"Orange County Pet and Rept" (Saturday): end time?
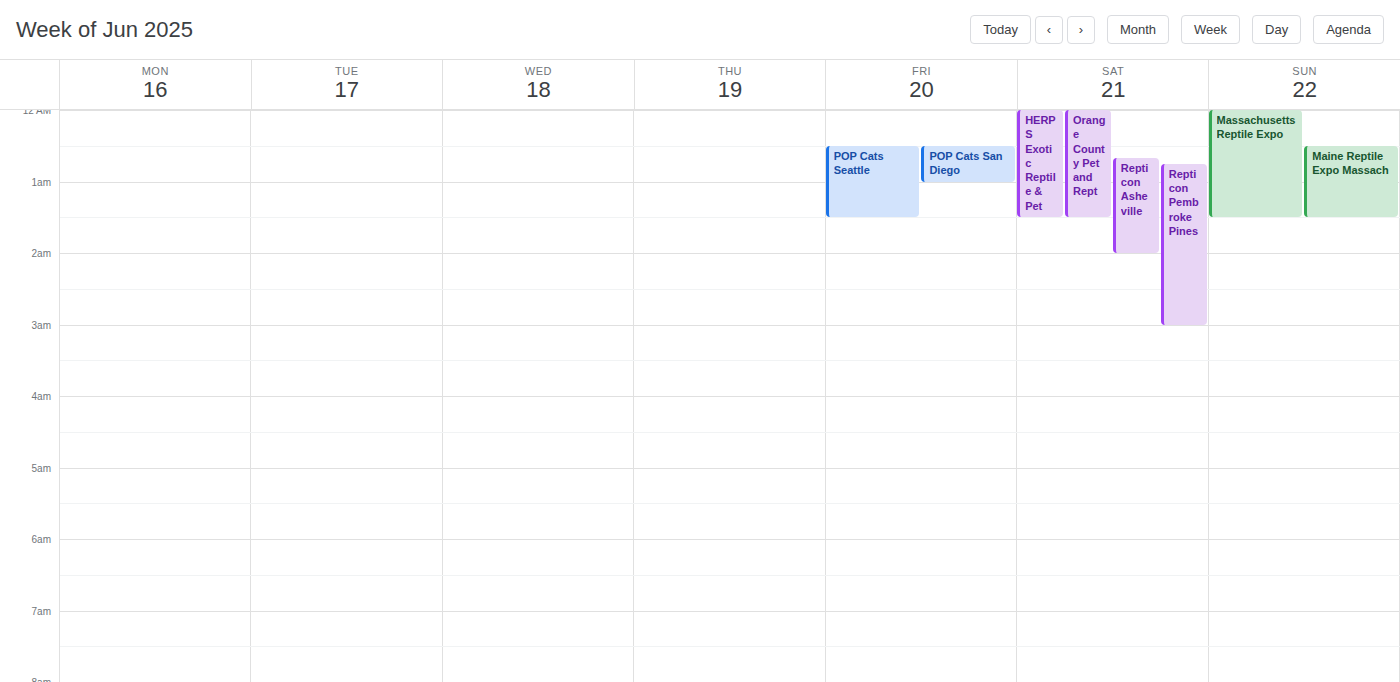
1:30 AM